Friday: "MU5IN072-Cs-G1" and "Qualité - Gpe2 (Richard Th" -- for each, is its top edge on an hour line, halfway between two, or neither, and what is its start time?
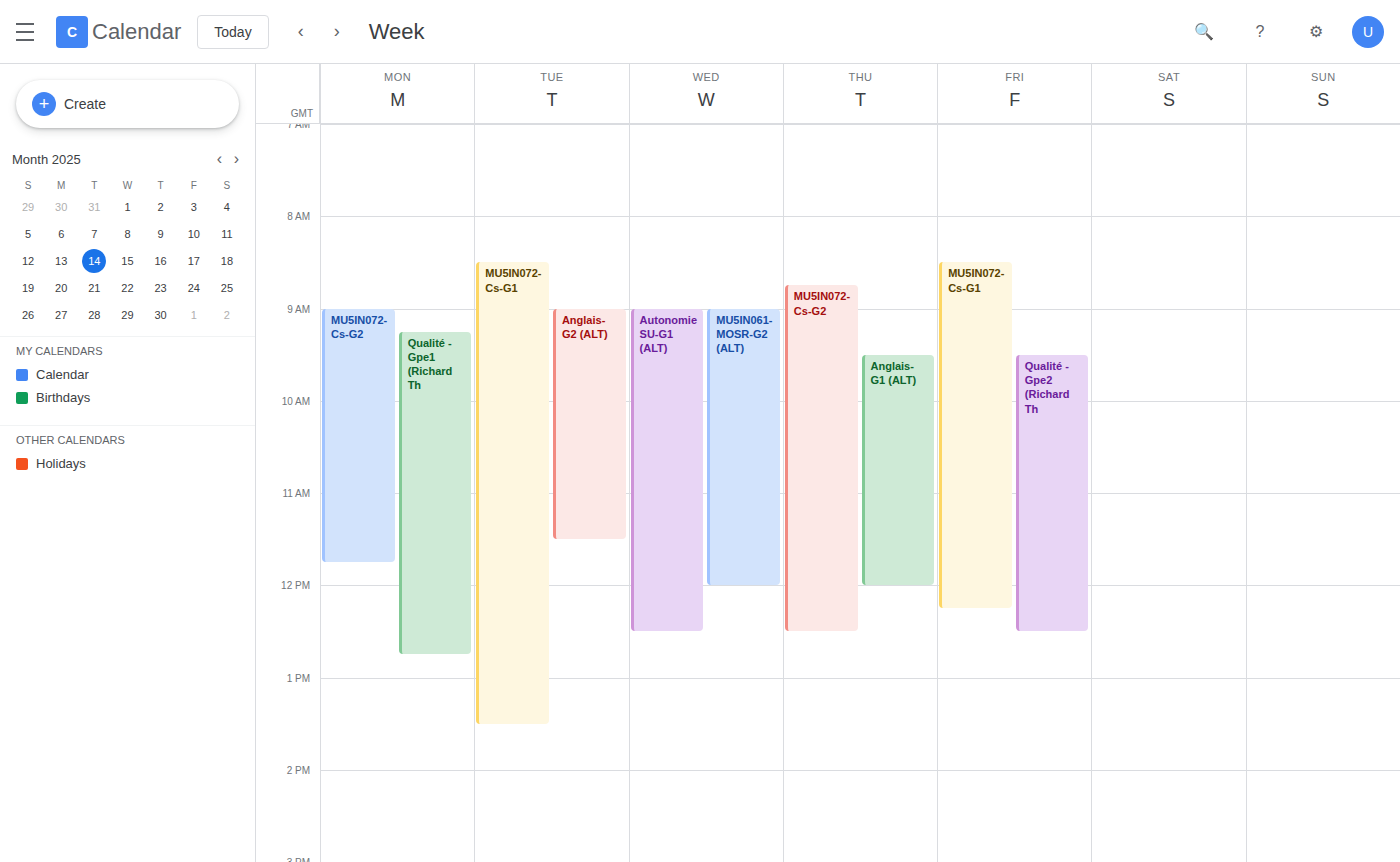
"MU5IN072-Cs-G1": 08:30, halfway between the 08:00 and 09:00 lines. "Qualité - Gpe2 (Richard Th": 09:30, halfway between the 09:00 and 10:00 lines.